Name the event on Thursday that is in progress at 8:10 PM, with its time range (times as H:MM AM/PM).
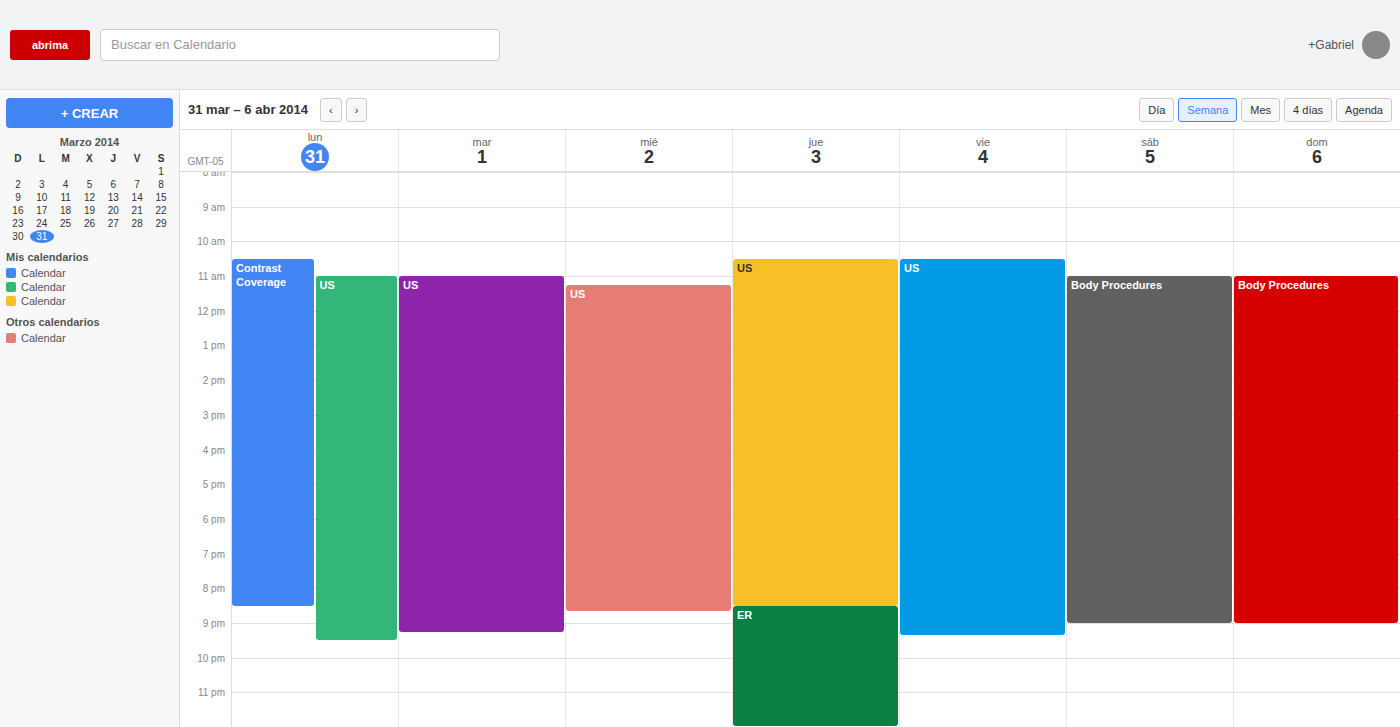
"US", 10:30 AM to 8:30 PM